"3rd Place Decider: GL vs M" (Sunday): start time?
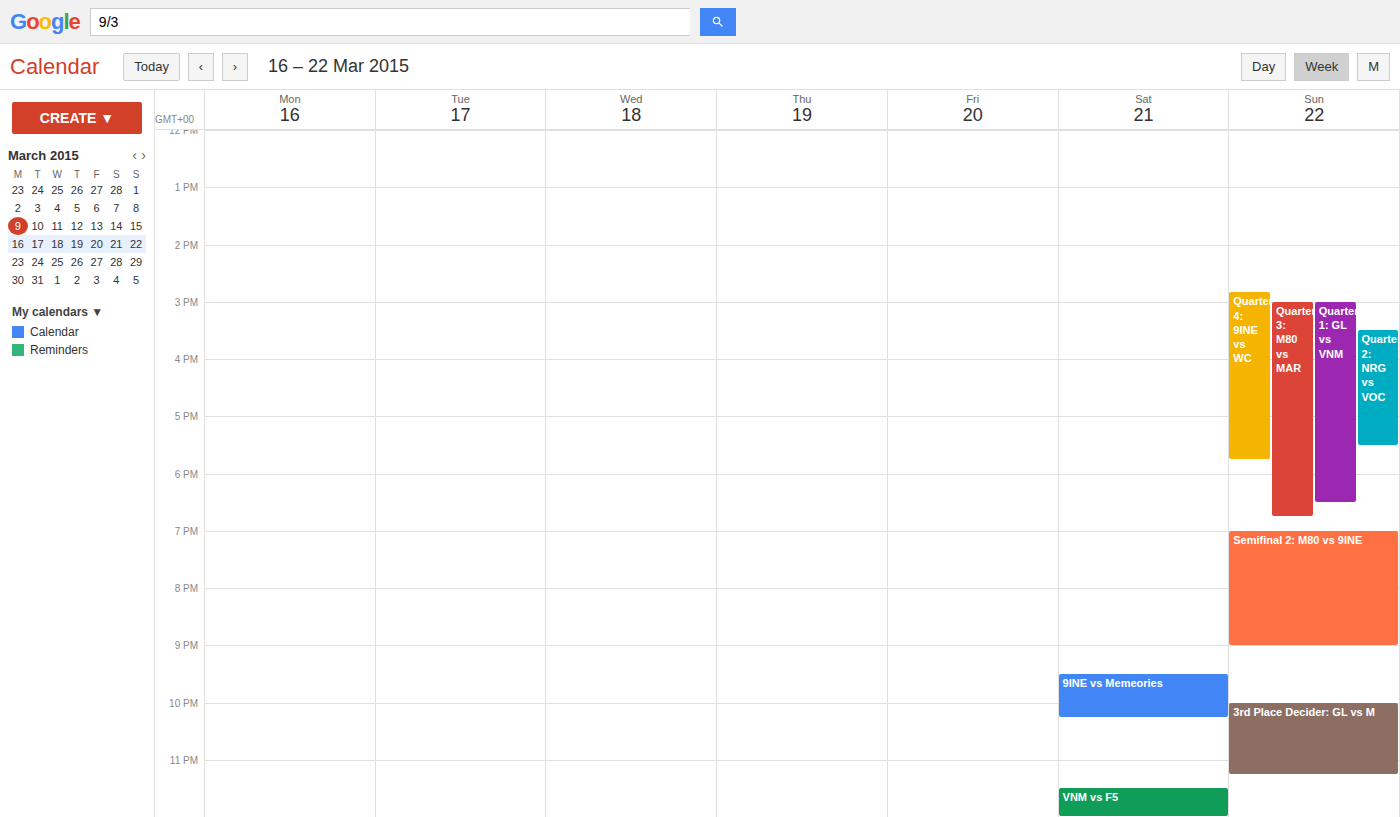
10:00 PM